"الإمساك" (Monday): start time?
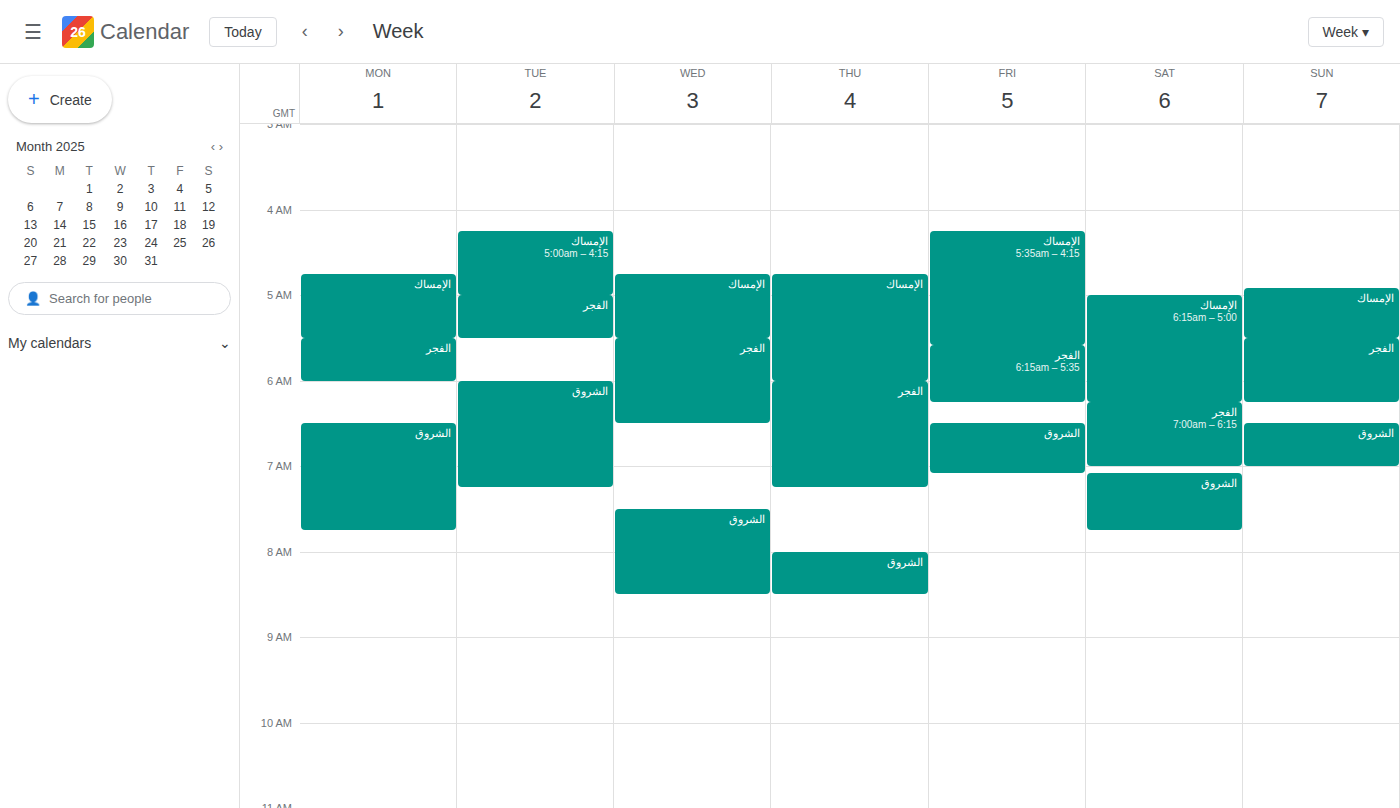
4:45 AM